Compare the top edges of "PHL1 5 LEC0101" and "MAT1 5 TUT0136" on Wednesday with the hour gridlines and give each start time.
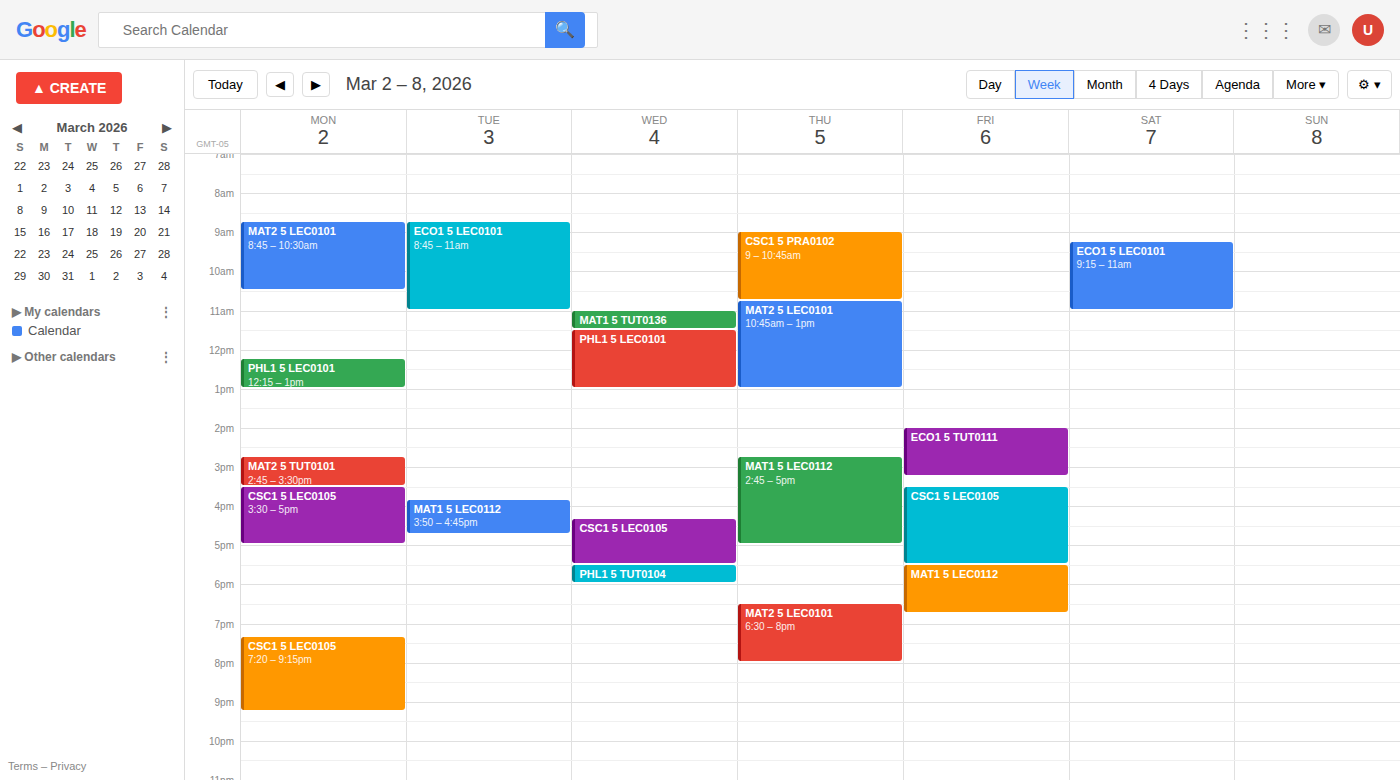
"PHL1 5 LEC0101": 11:30 AM, halfway between the 11 AM and 12 PM lines. "MAT1 5 TUT0136": 11:00 AM, exactly on the 11 AM line.